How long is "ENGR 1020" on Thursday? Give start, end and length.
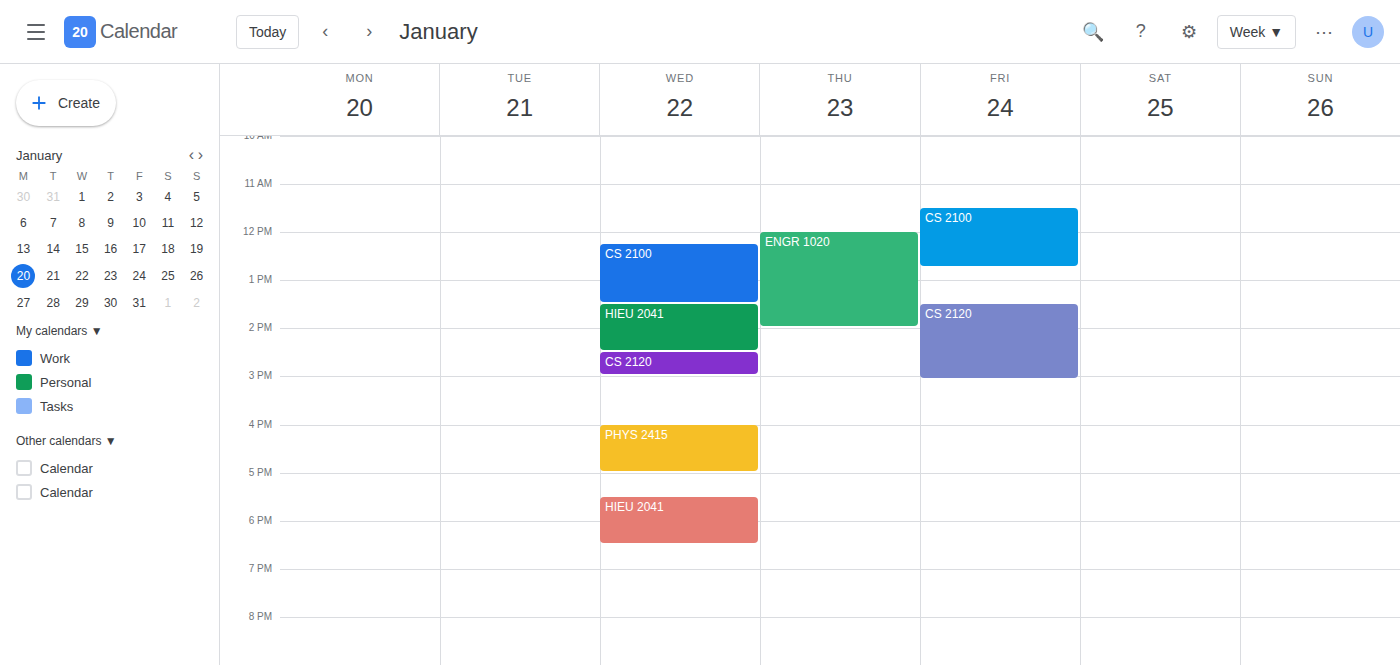
12:00 PM to 2:00 PM, 2 hours